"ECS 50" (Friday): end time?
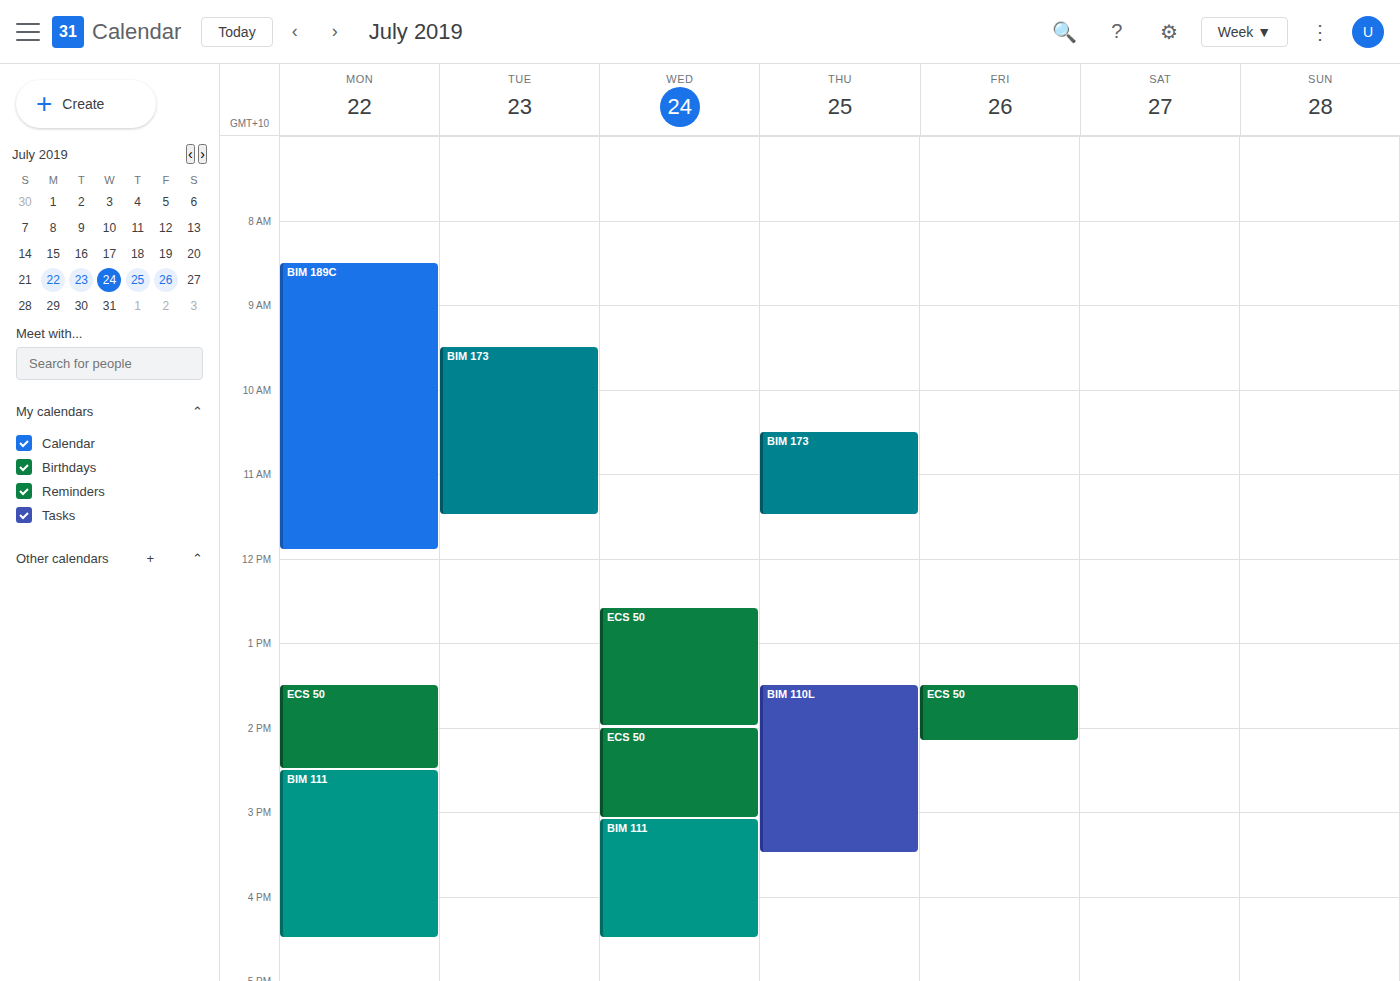
2:10 PM